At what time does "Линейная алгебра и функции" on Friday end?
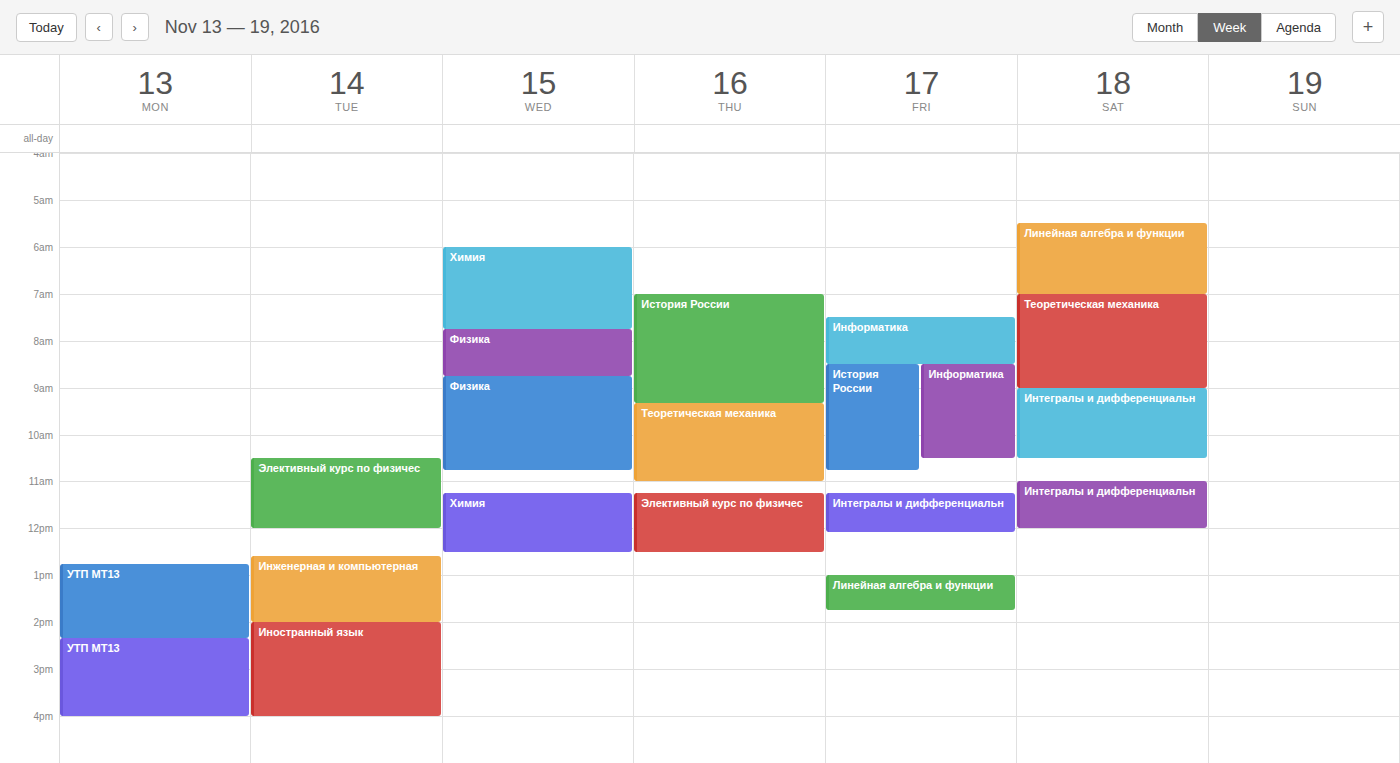
1:45 PM